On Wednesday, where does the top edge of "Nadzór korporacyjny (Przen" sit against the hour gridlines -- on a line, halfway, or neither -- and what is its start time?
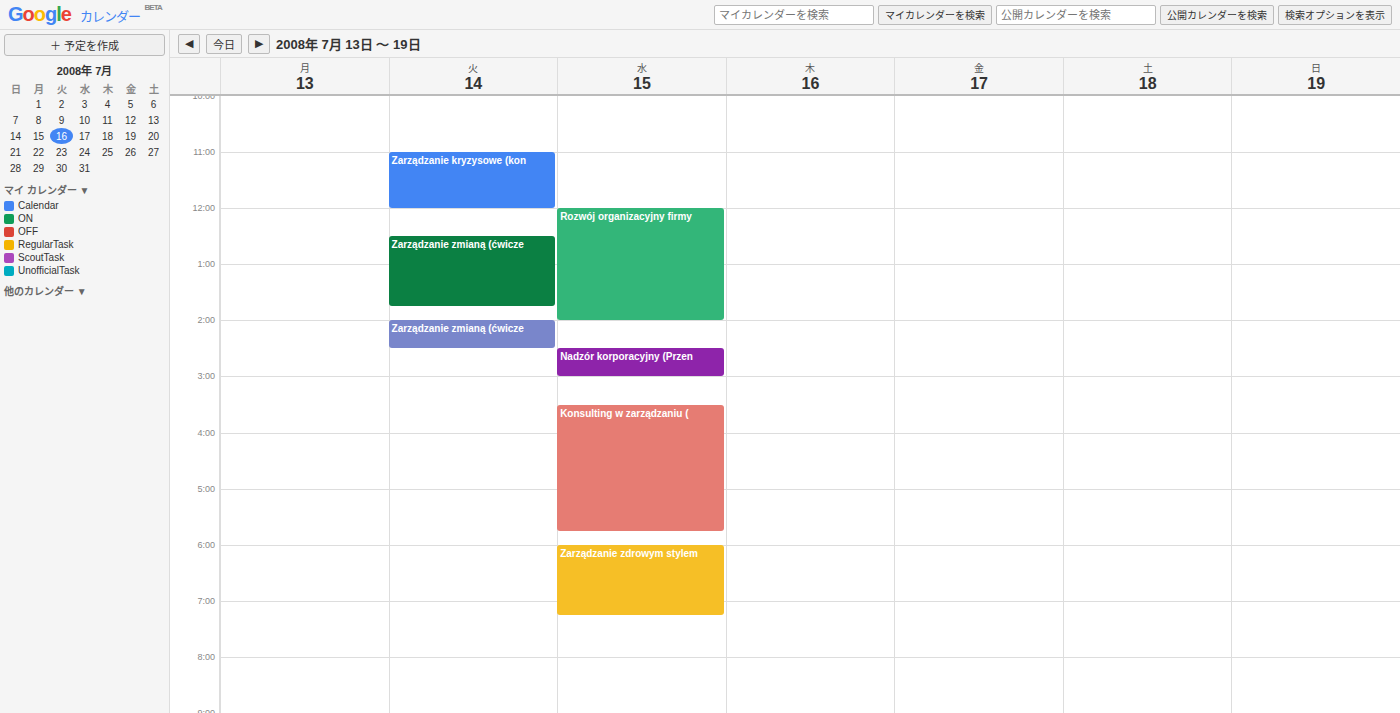
2:30 PM -- halfway between the 2 PM and 3 PM lines.